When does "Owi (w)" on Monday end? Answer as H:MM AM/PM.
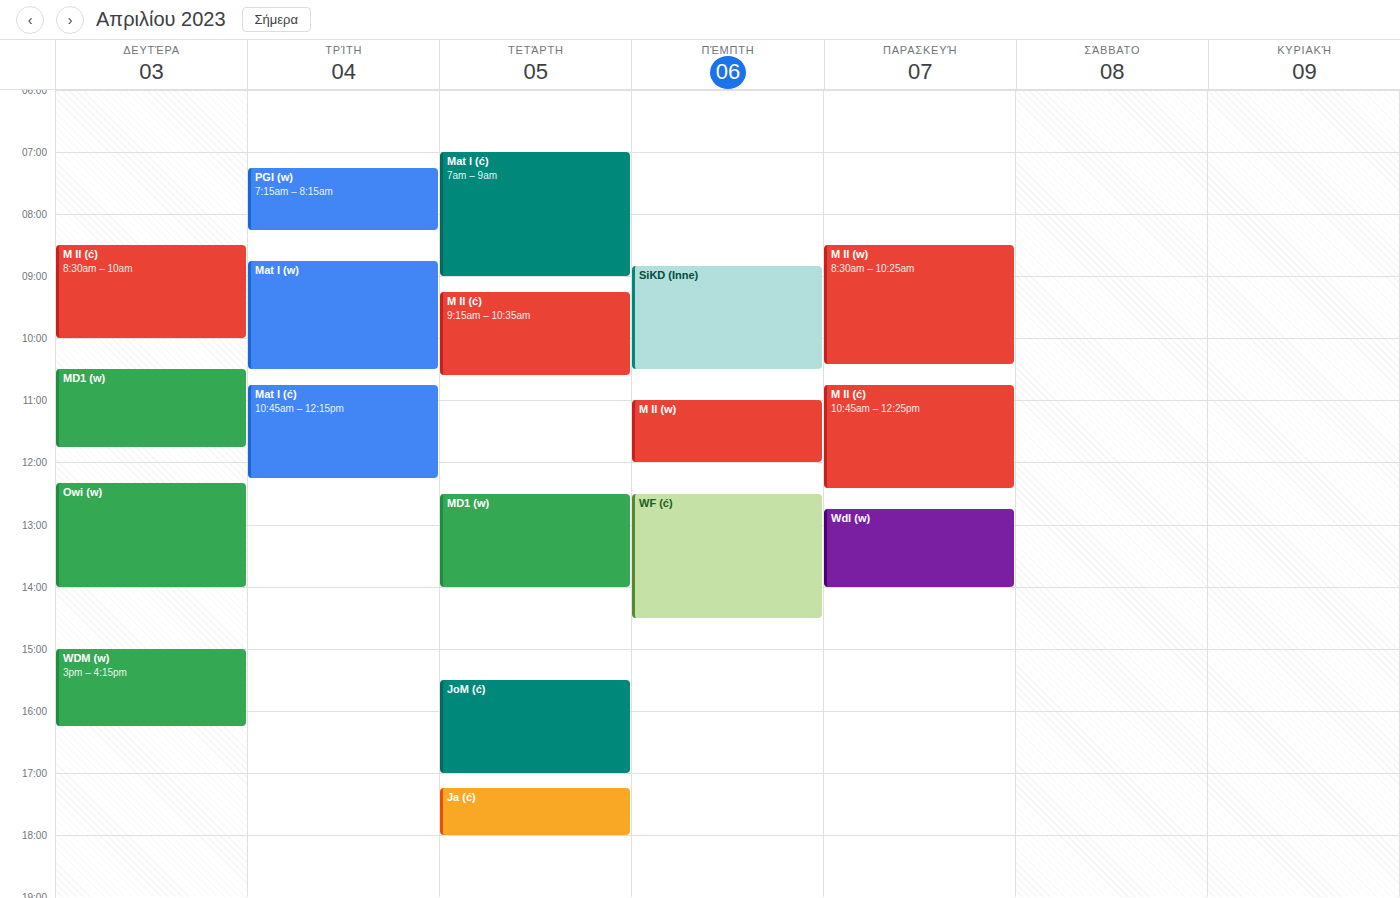
2:00 PM